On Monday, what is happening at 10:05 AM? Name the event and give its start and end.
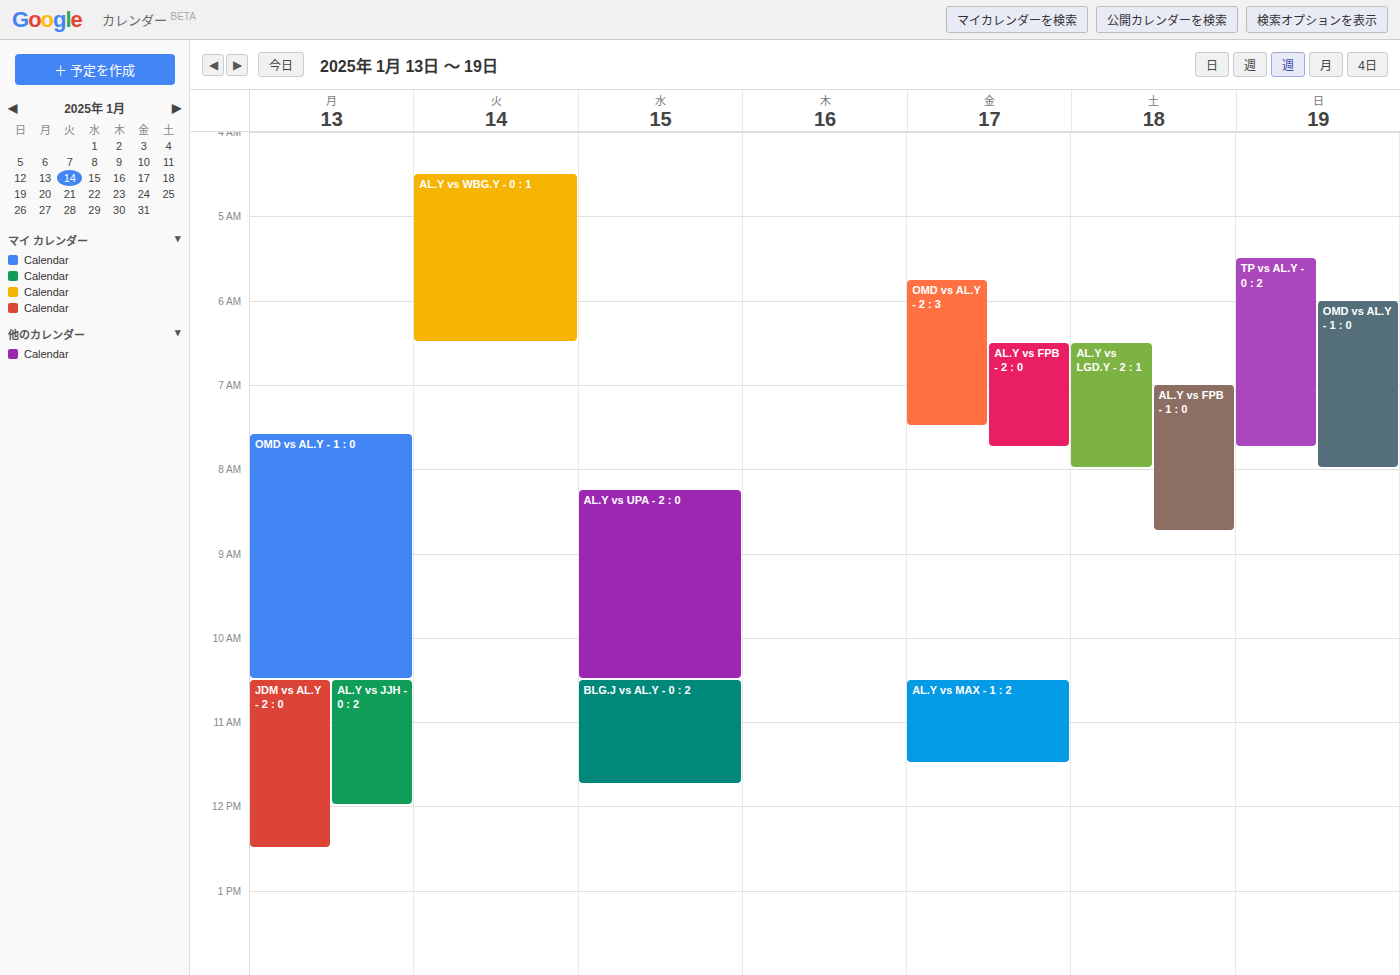
"OMD vs AL.Y - 1 : 0", 7:35 AM to 10:30 AM